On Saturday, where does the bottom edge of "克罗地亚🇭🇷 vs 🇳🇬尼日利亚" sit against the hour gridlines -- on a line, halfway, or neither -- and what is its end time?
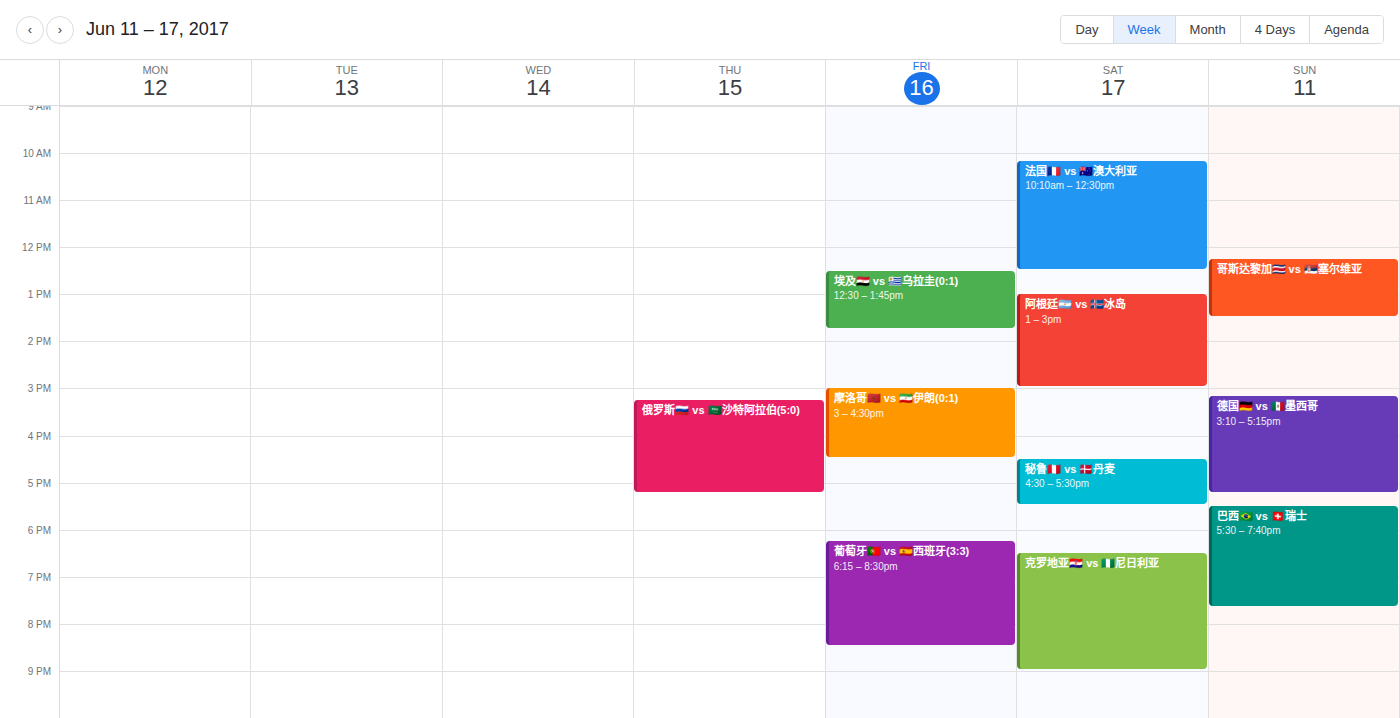
9:00 PM -- exactly on the 9 PM line.